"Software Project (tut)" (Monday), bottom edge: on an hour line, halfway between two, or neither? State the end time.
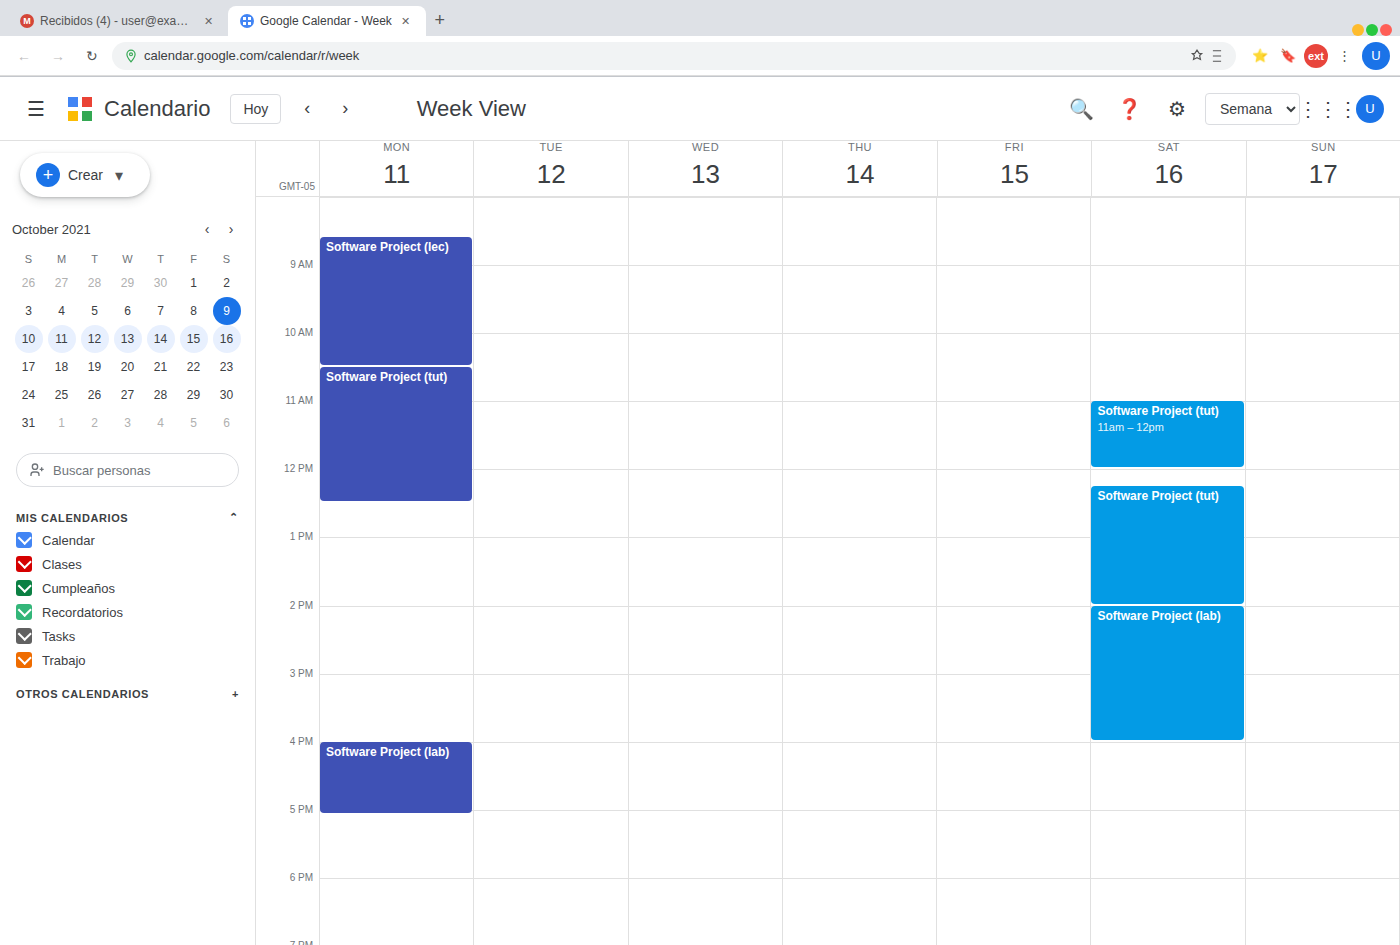
12:30 -- halfway between the 12:00 and 13:00 lines.